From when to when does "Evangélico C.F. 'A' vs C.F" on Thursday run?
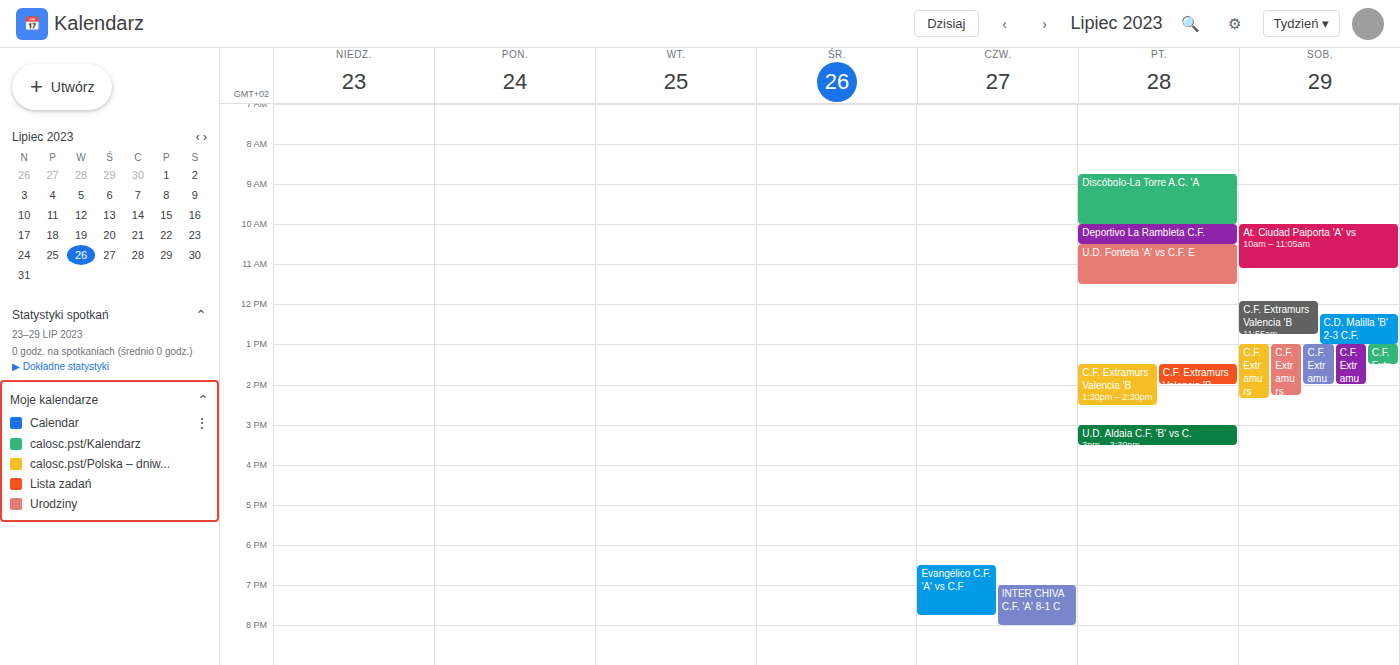
18:30 to 19:45